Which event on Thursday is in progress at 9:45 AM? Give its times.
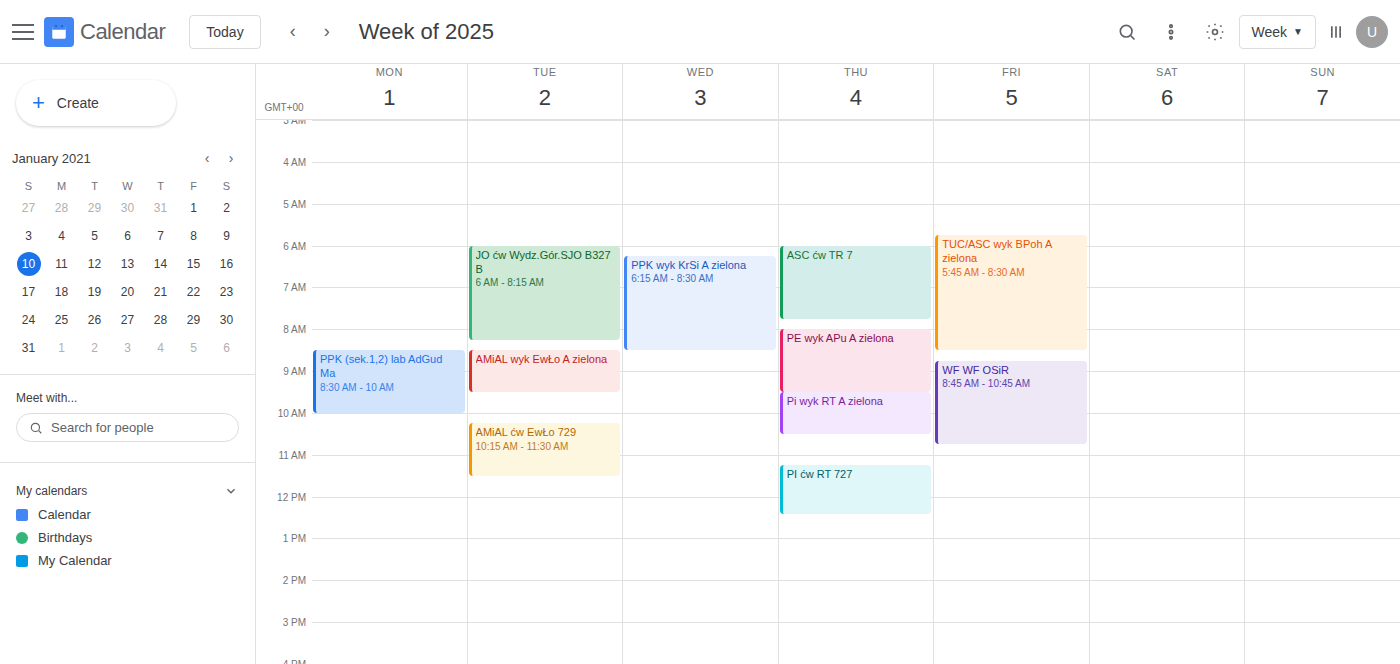
"Pi wyk RT A zielona", 9:30 AM to 10:30 AM